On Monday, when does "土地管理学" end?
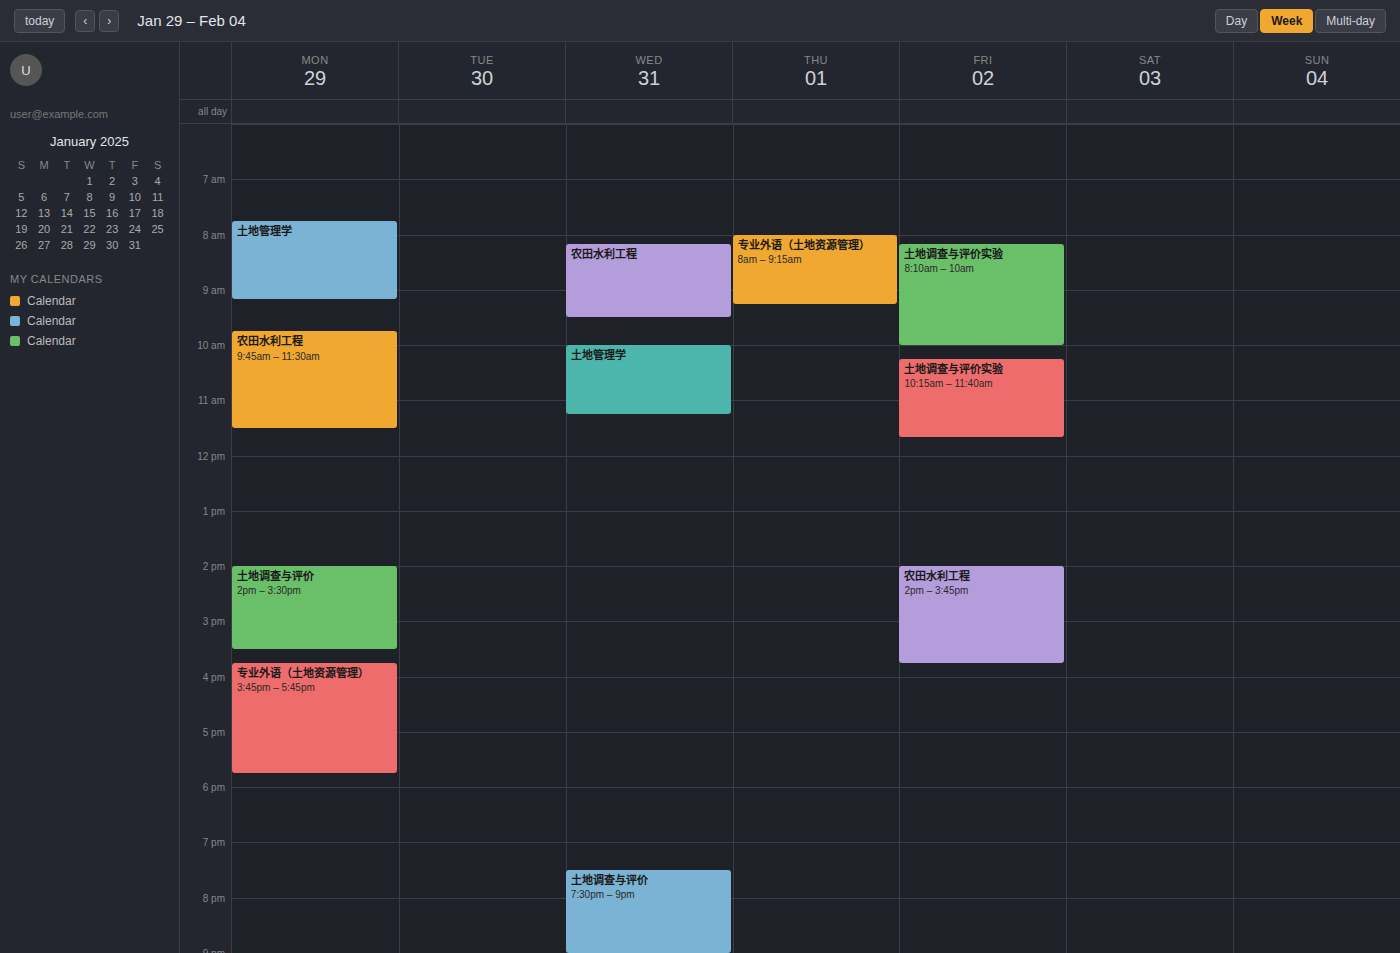
9:10 AM